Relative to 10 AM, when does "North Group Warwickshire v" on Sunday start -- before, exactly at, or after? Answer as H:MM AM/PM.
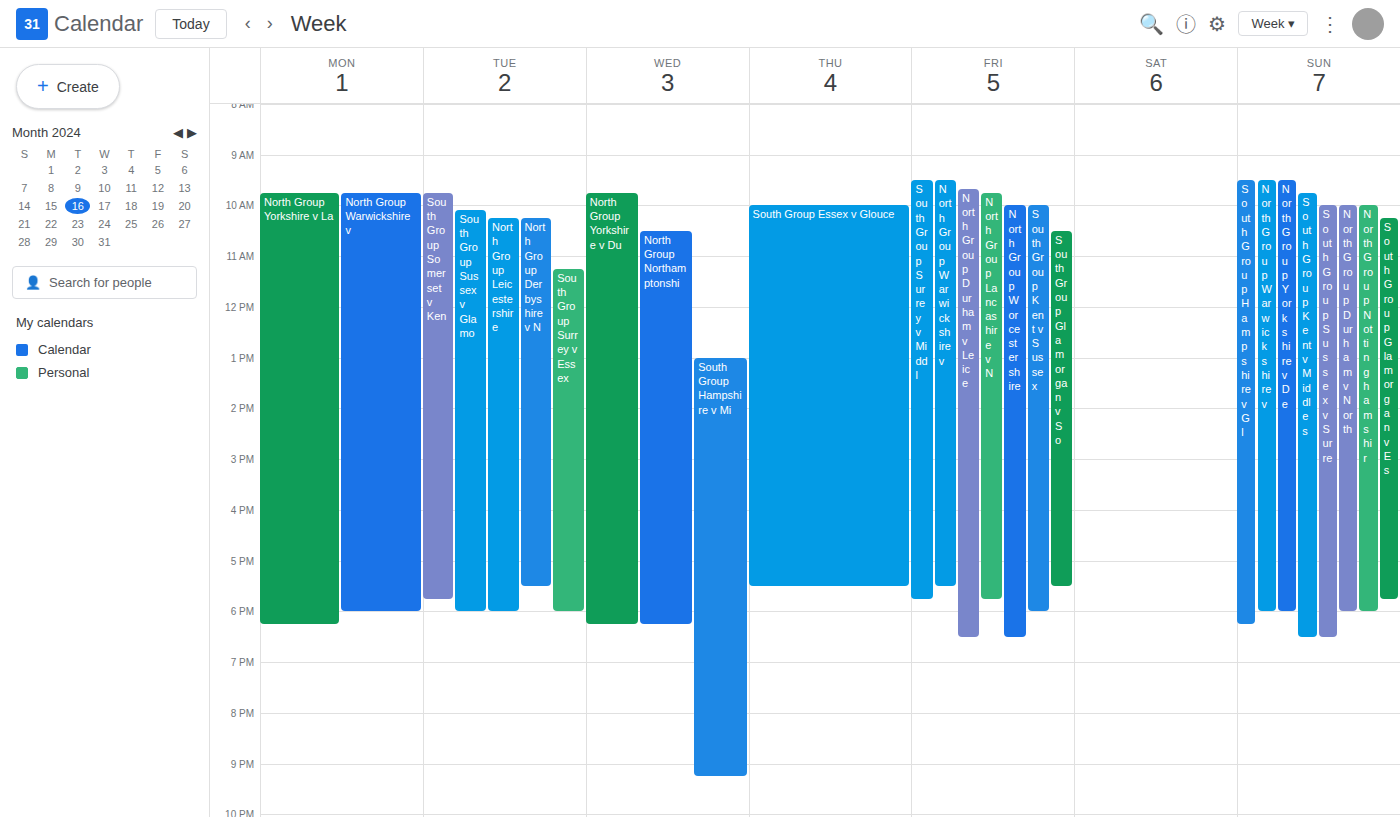
9:30 AM -- before 10 AM, 30 minutes above the 10 AM line.